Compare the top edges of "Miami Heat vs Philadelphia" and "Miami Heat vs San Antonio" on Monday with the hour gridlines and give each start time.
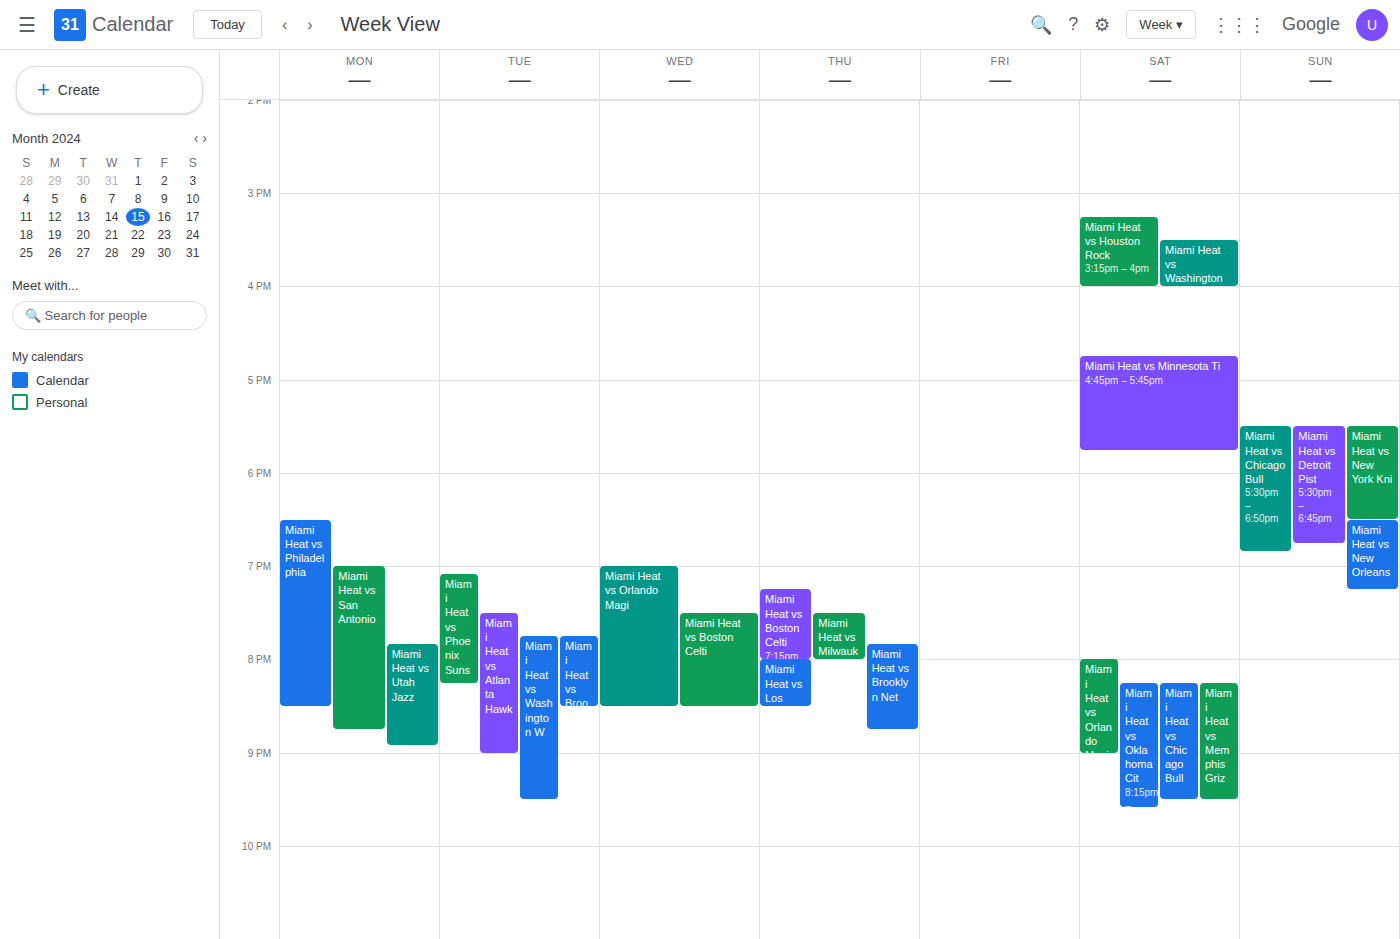
"Miami Heat vs Philadelphia": 6:30 PM, halfway between the 6 PM and 7 PM lines. "Miami Heat vs San Antonio": 7:00 PM, exactly on the 7 PM line.